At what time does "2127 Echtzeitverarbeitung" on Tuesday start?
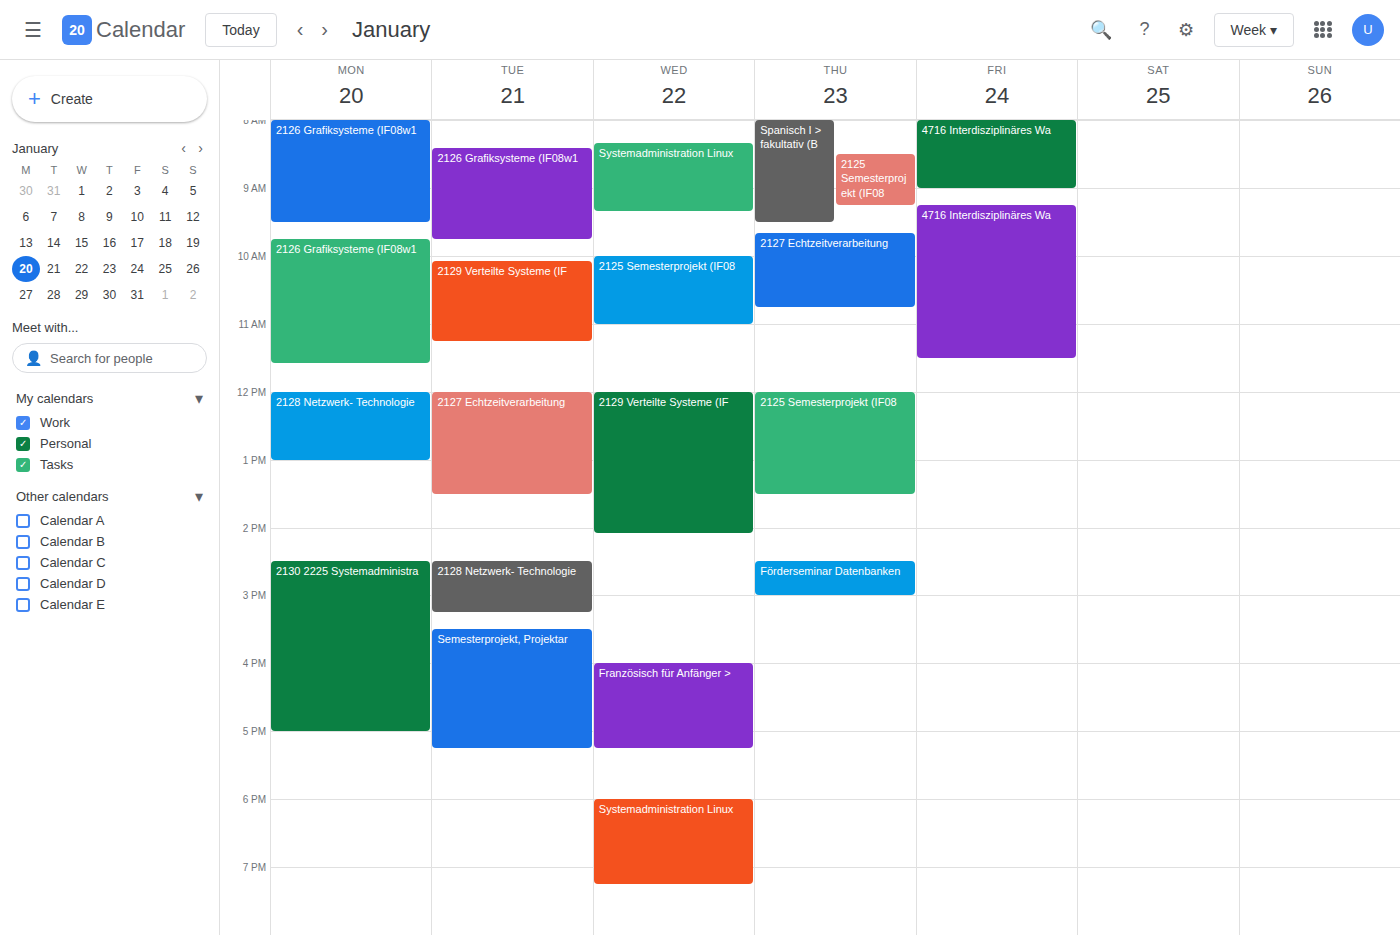
12:00